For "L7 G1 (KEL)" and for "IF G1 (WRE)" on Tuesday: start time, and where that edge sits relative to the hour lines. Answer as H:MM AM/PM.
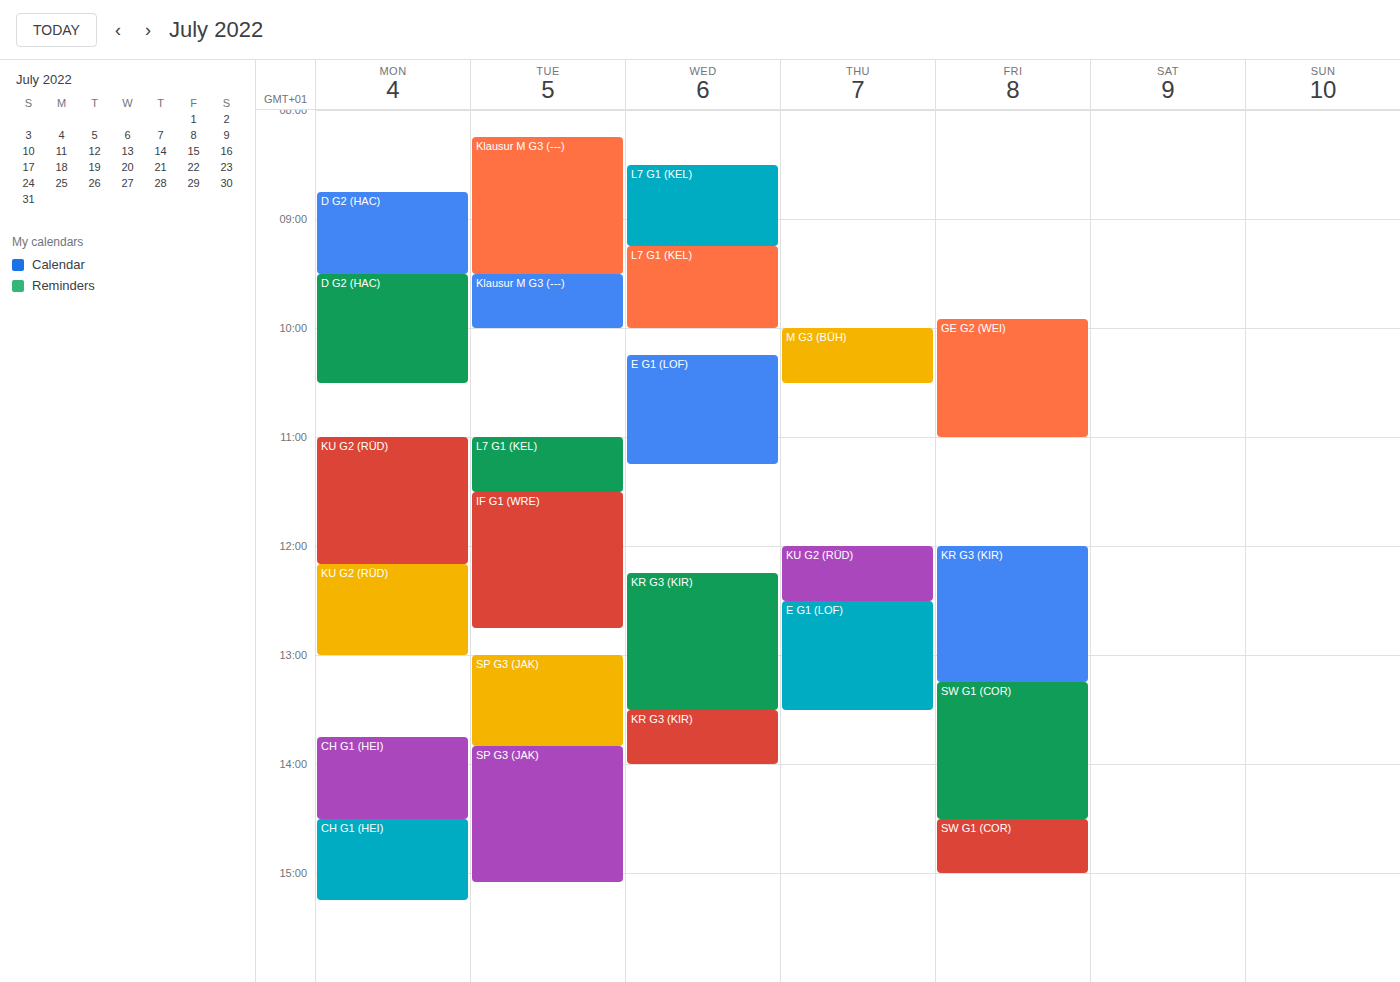
"L7 G1 (KEL)": 11:00 AM, exactly on the 11 AM line. "IF G1 (WRE)": 11:30 AM, halfway between the 11 AM and 12 PM lines.